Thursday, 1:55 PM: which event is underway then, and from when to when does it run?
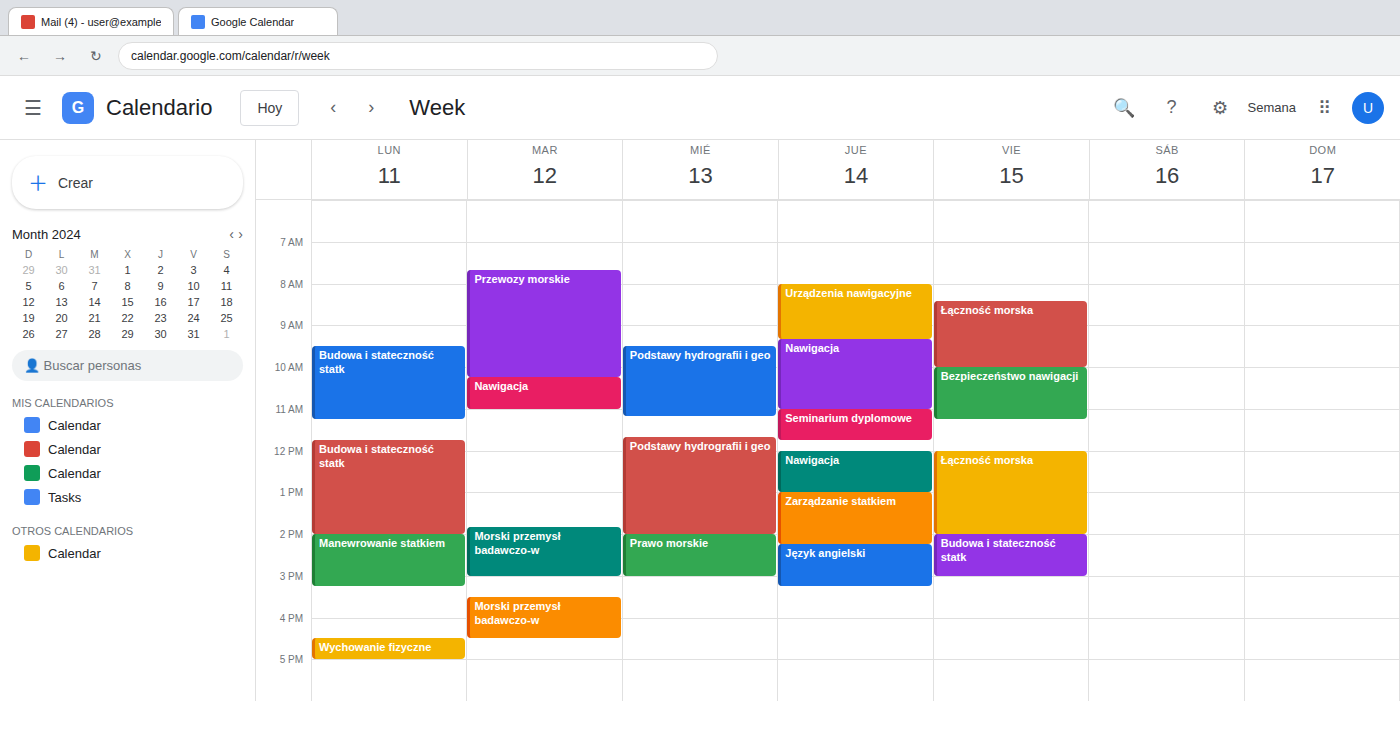
"Zarządzanie statkiem", 1:00 PM to 2:15 PM